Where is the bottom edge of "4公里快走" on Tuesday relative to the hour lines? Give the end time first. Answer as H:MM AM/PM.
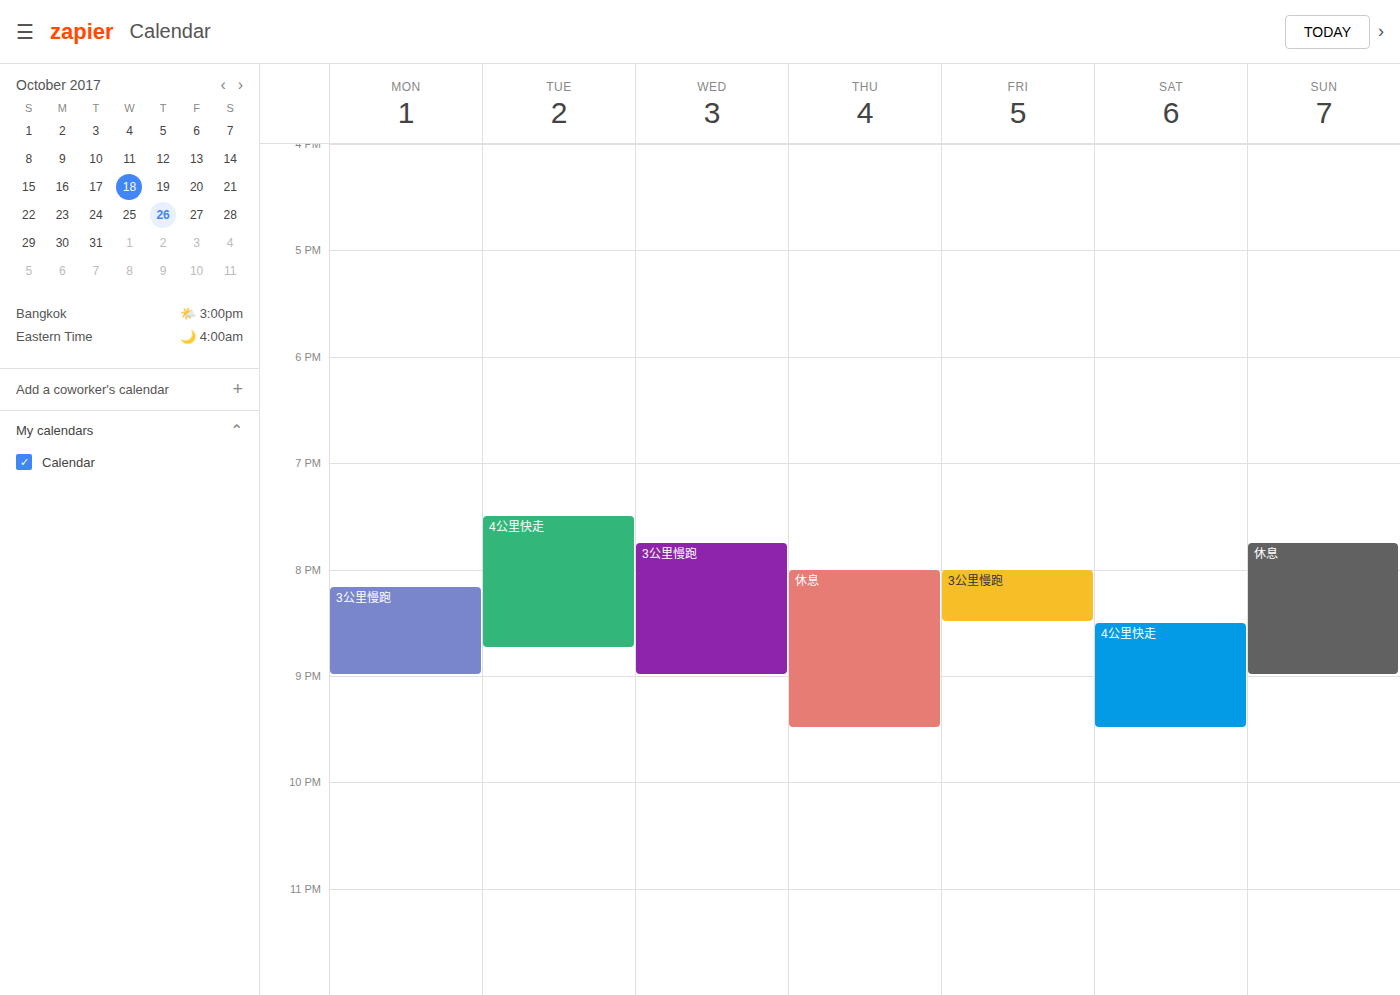
8:45 PM -- neither: three quarters of the way from the 8 PM line to the 9 PM line.